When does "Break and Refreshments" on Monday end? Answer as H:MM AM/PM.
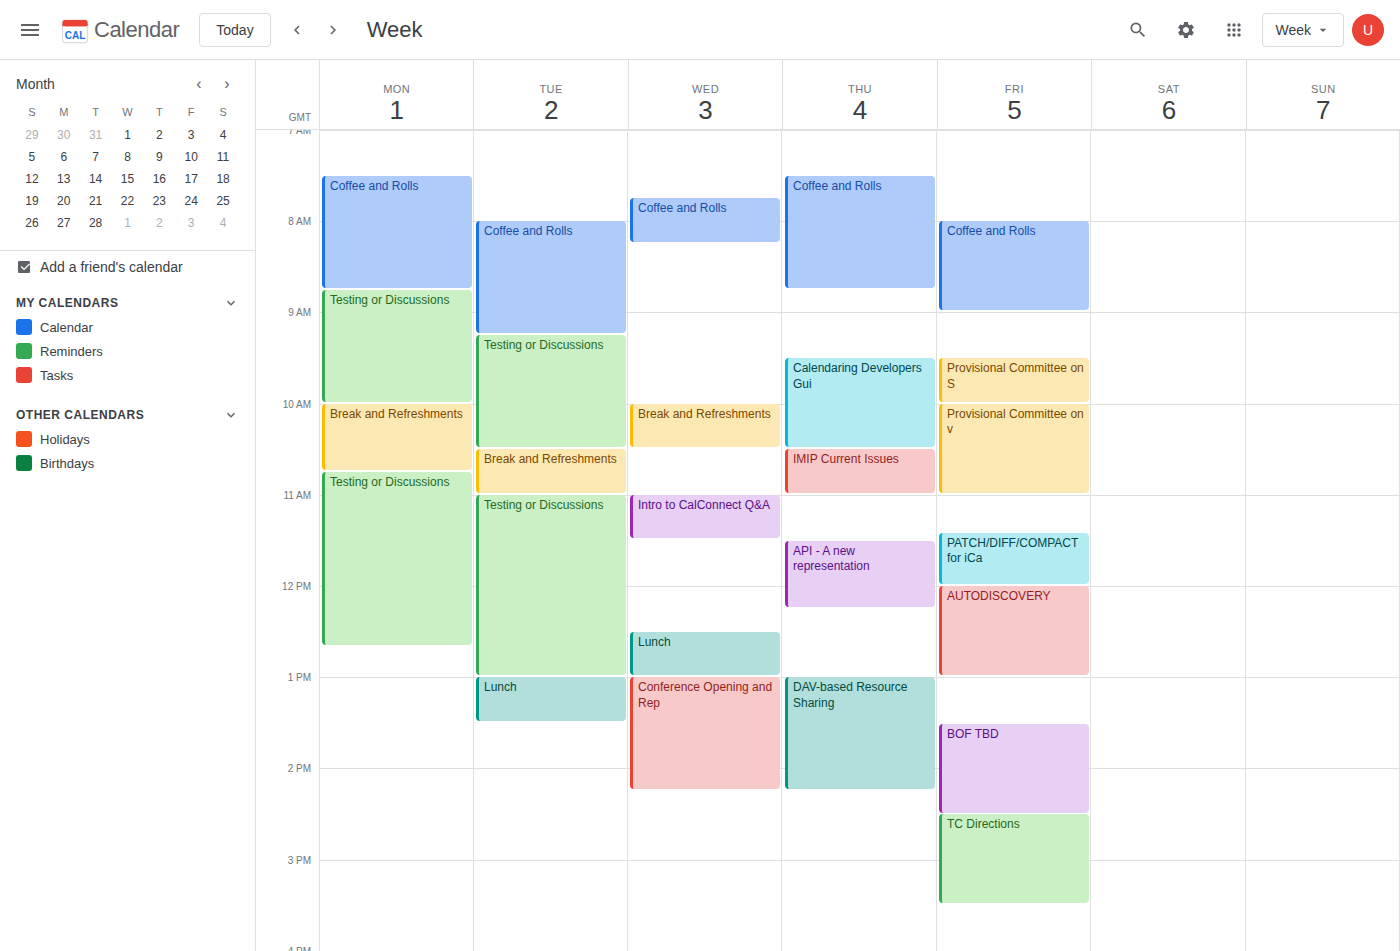
10:45 AM